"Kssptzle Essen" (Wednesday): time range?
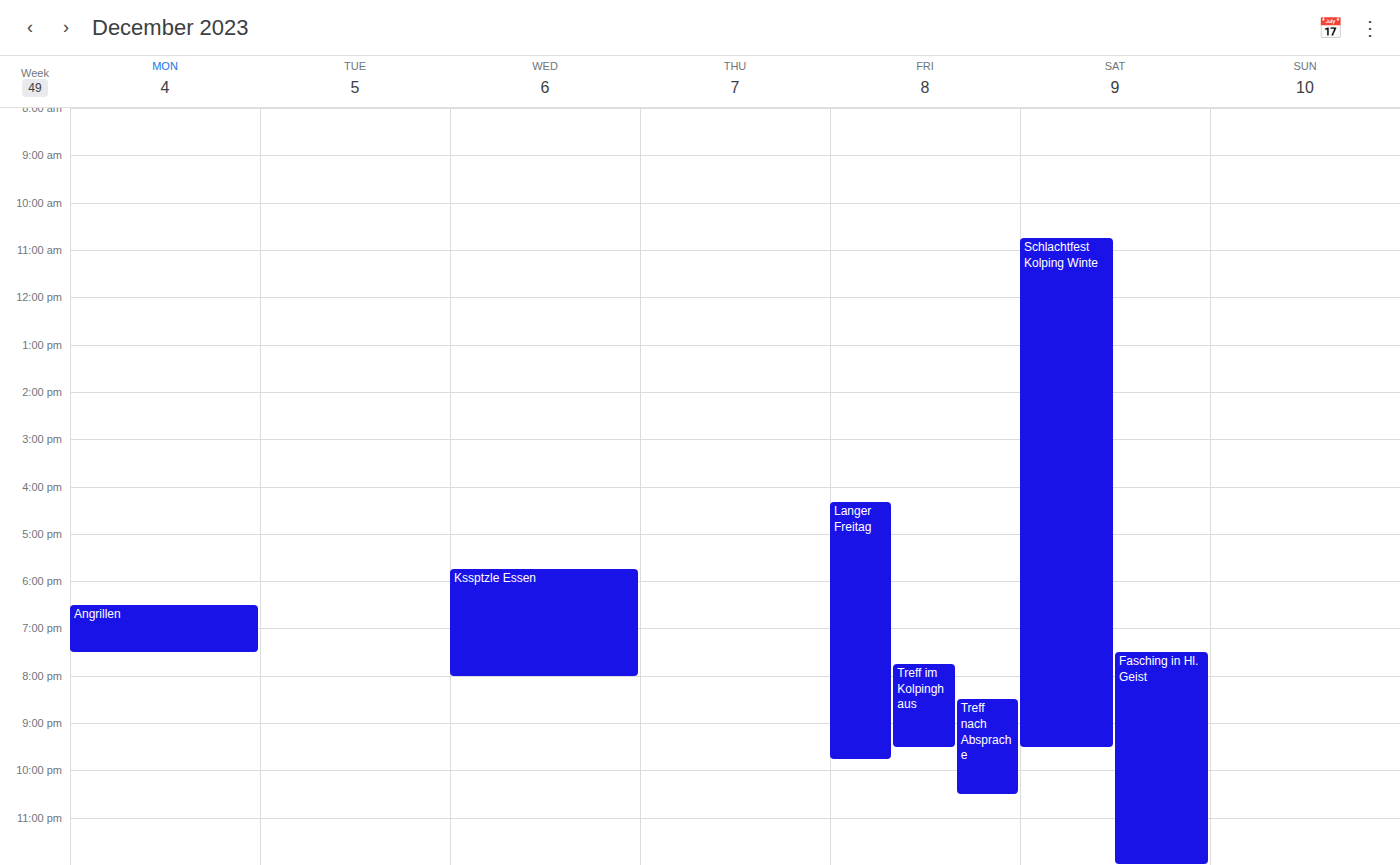
5:45 PM to 8:00 PM